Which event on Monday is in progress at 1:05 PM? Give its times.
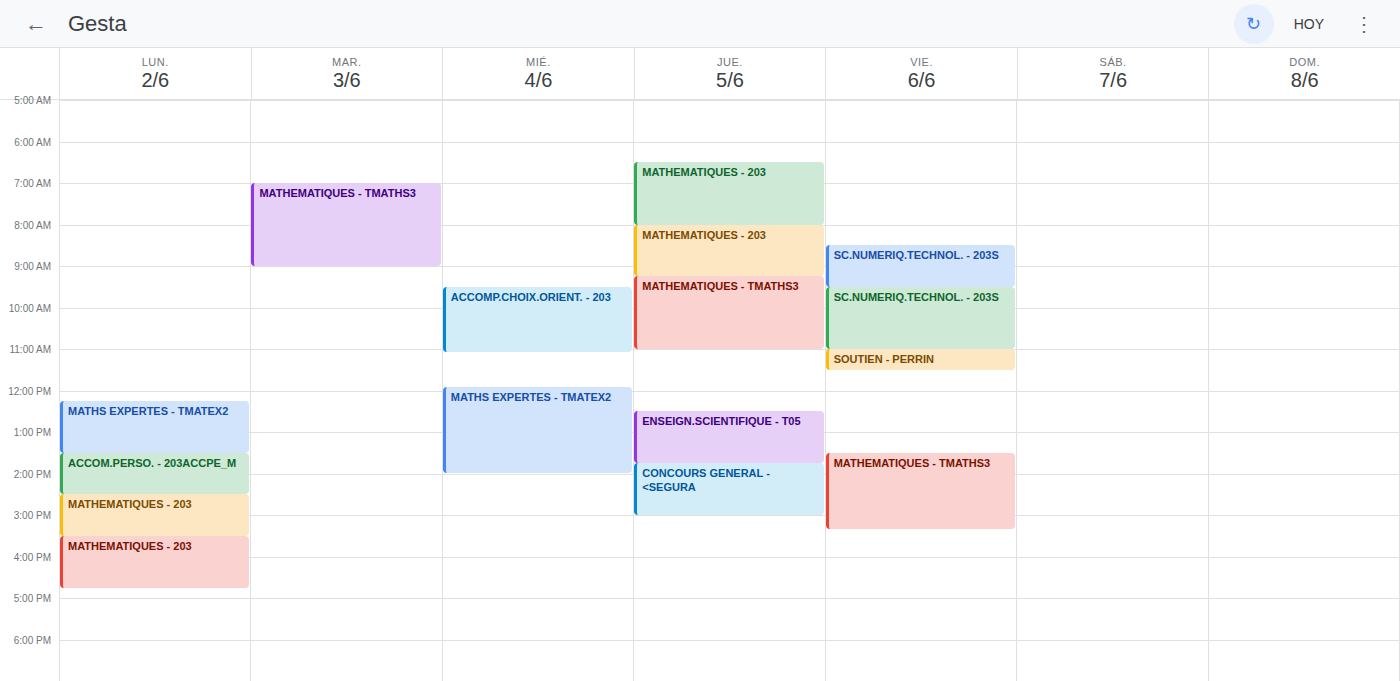
"MATHS EXPERTES - TMATEX2", 12:15 PM to 1:30 PM